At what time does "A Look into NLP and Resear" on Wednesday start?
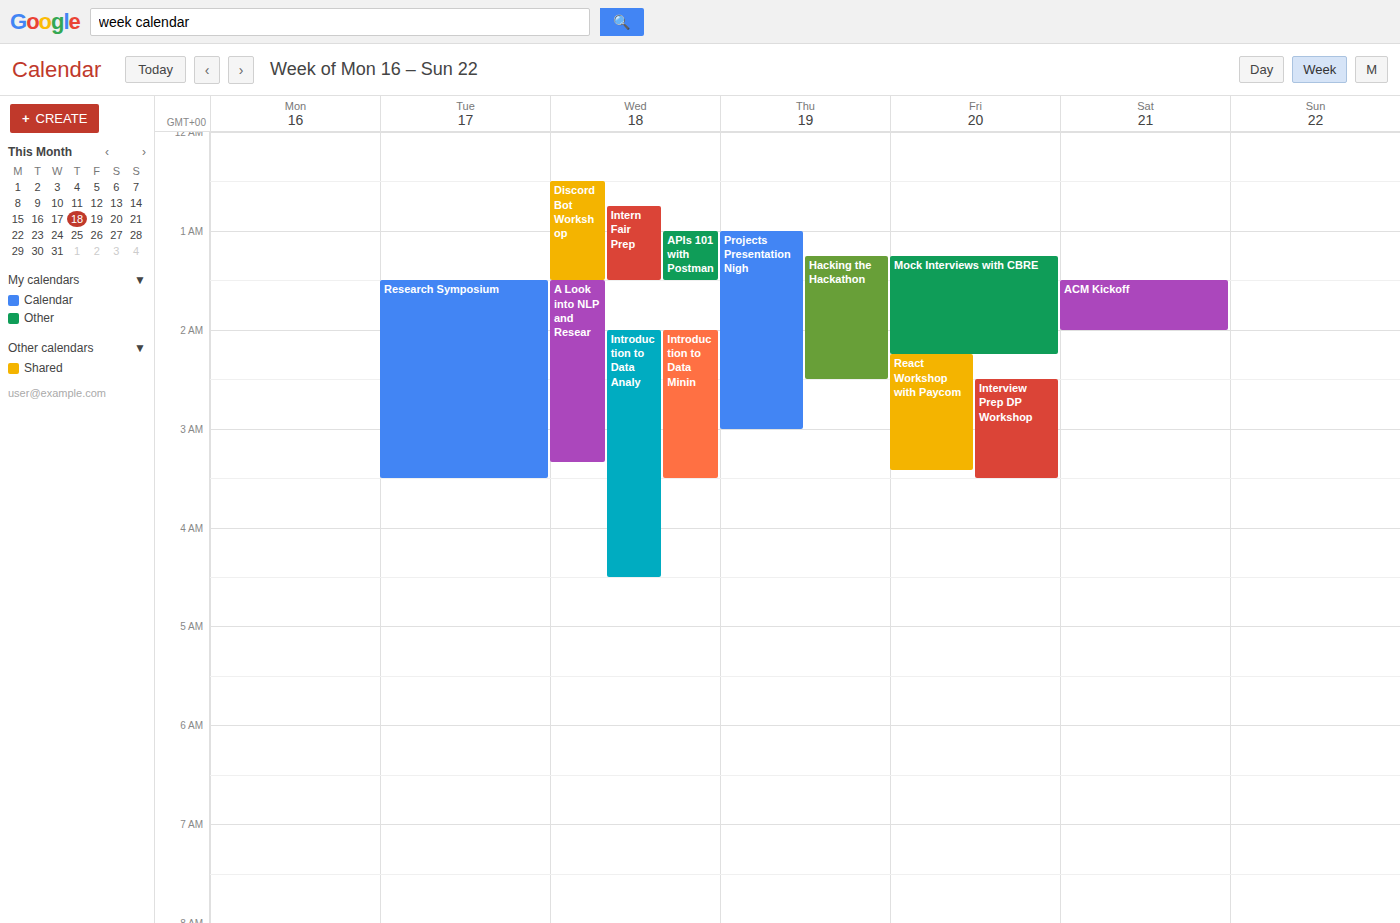
1:30 AM